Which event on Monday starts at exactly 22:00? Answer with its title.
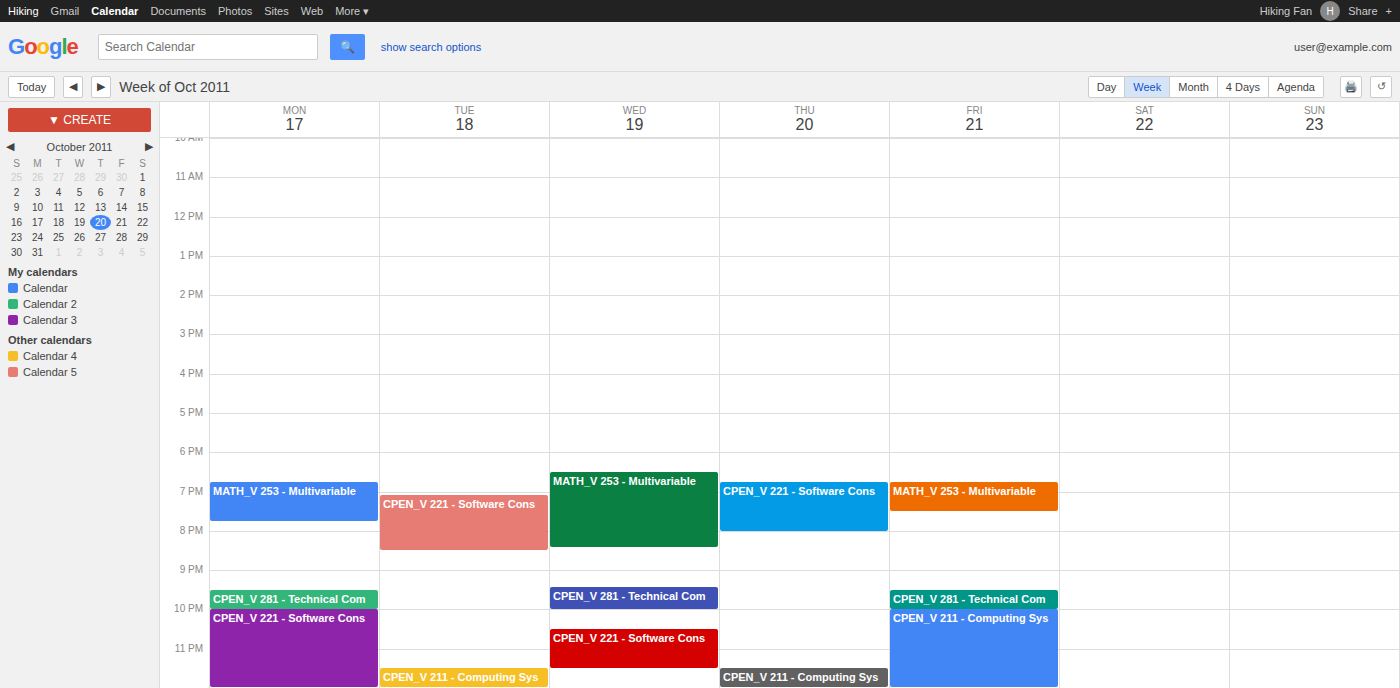
"CPEN_V 221 - Software Cons"